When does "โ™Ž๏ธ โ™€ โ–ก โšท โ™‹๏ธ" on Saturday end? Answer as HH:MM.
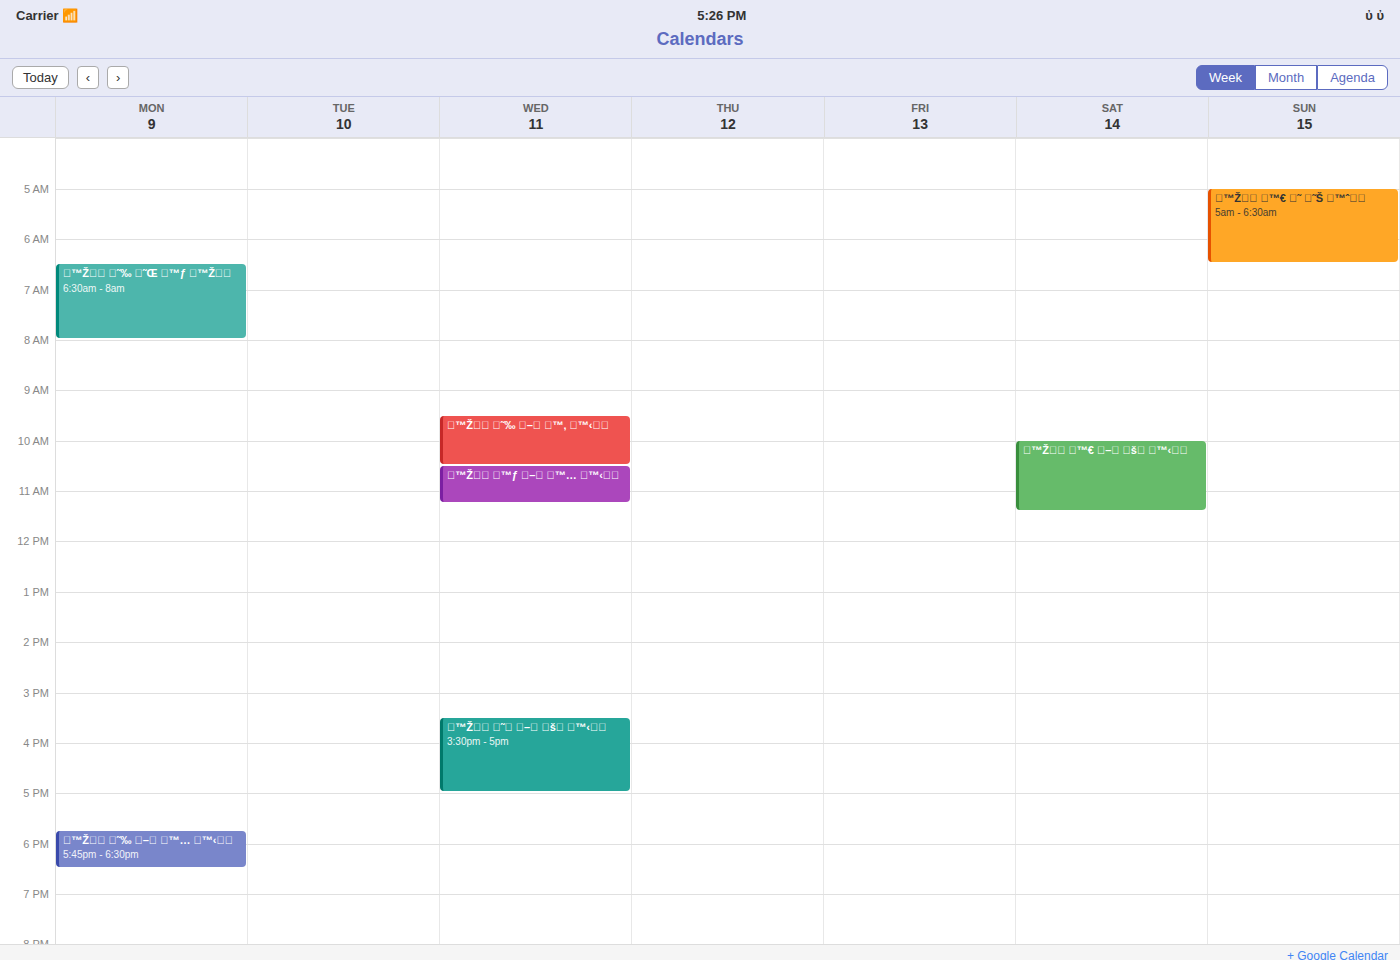
11:25